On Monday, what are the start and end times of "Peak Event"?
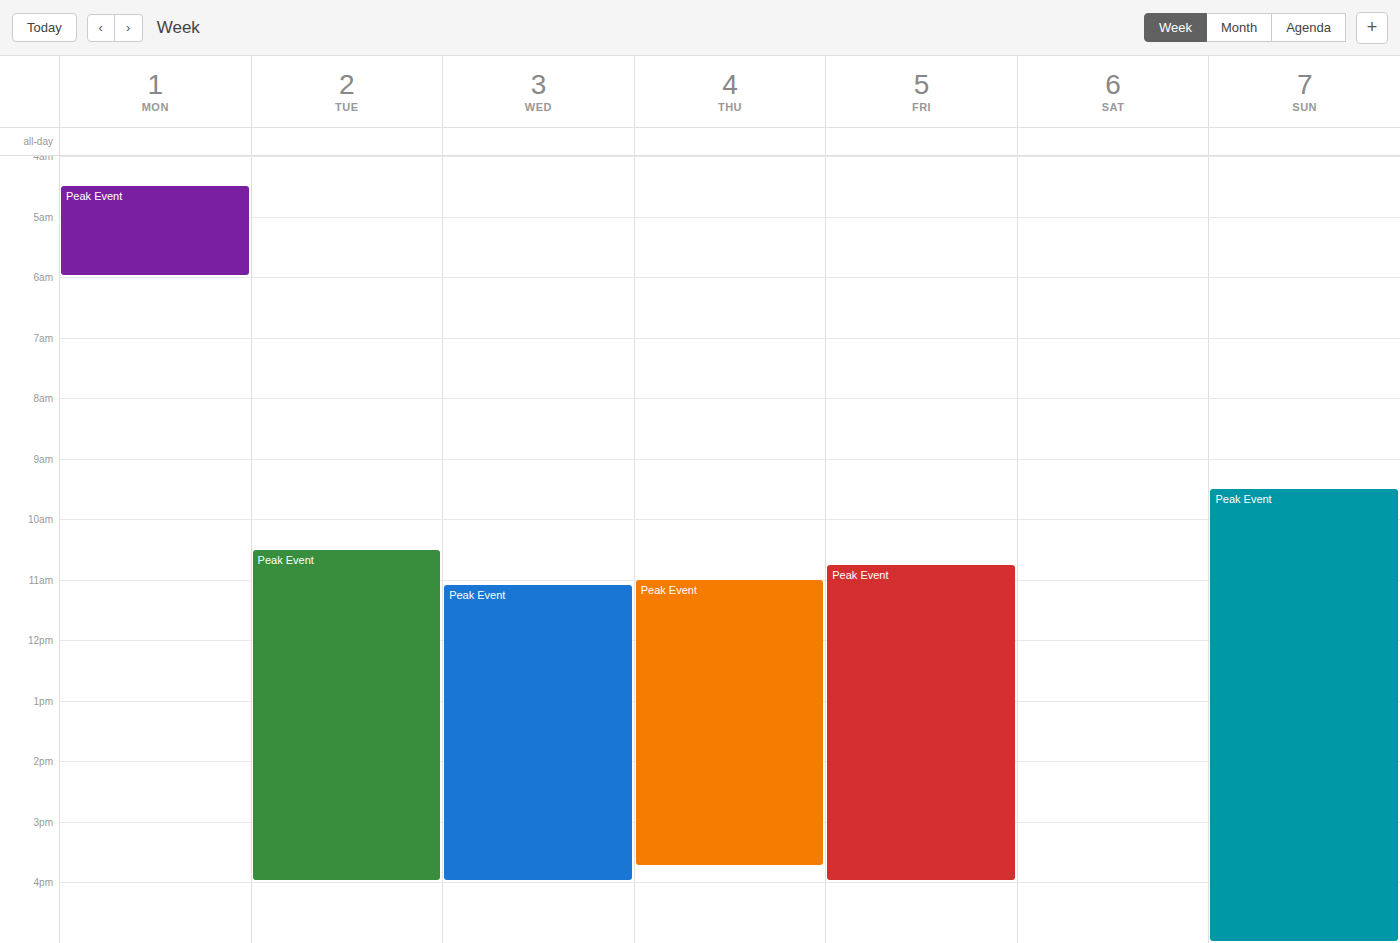
4:30 AM to 6:00 AM